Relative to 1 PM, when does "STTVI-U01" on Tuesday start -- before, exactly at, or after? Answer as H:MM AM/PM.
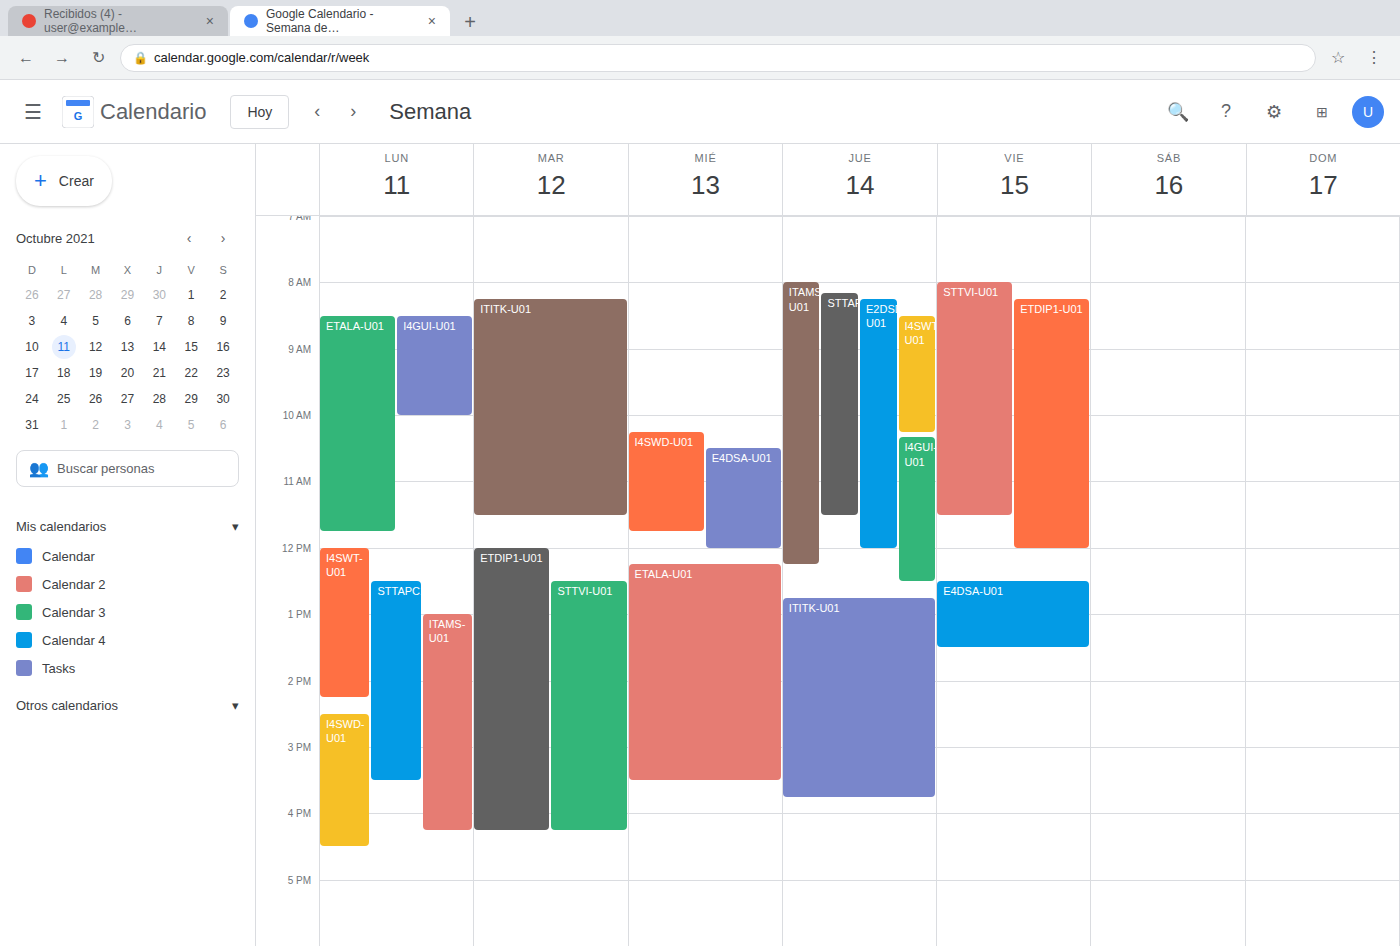
12:30 PM -- before 1 PM, 30 minutes above the 1 PM line.